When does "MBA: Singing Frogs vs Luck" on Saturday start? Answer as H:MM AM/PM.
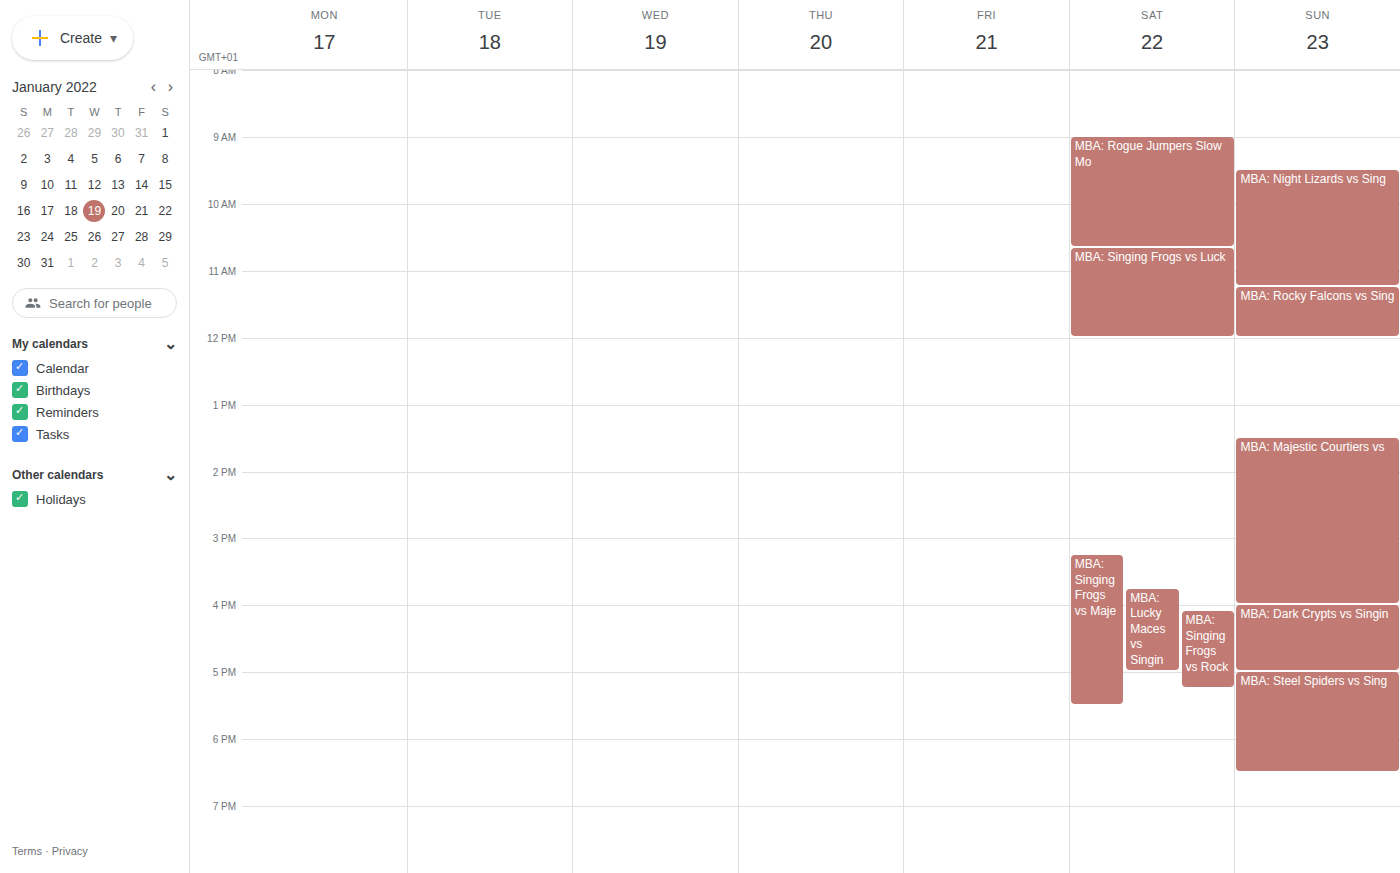
10:40 AM